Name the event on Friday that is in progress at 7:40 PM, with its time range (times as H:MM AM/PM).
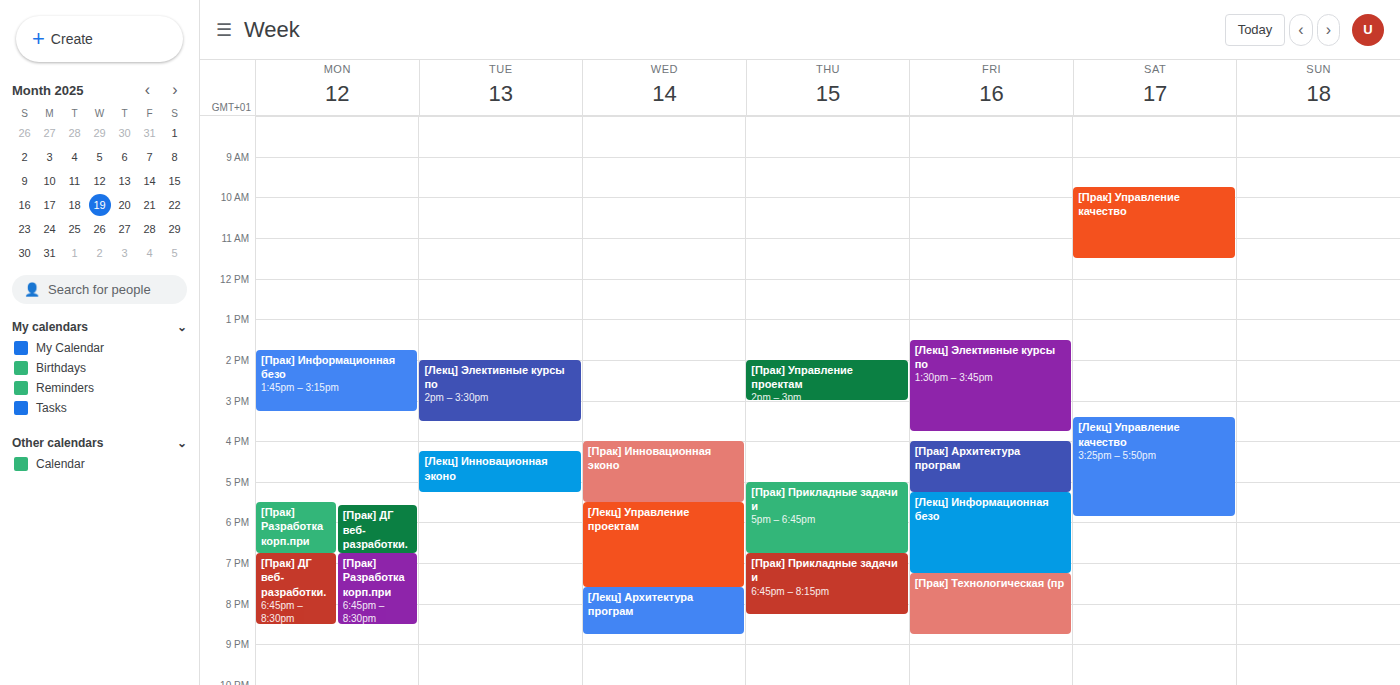
"[Прак] Технологическая (пр", 7:15 PM to 8:45 PM